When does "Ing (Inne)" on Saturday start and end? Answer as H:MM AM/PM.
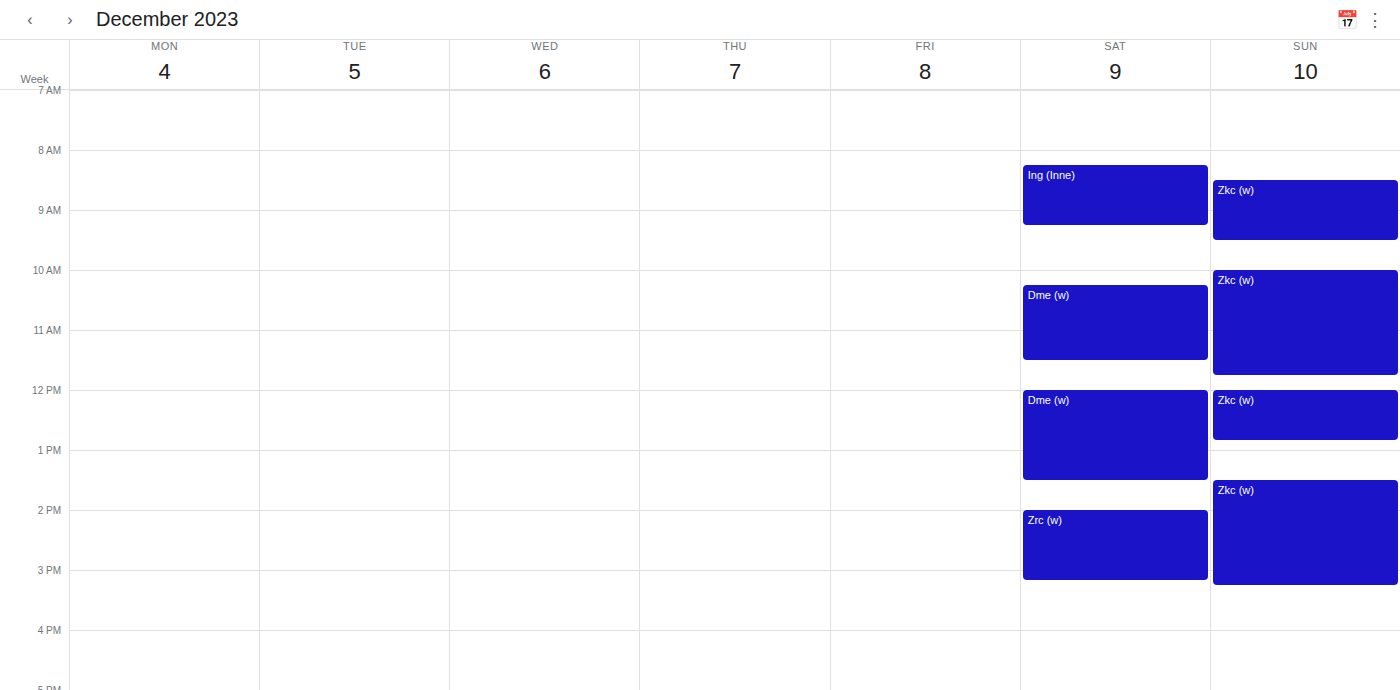
8:15 AM to 9:15 AM